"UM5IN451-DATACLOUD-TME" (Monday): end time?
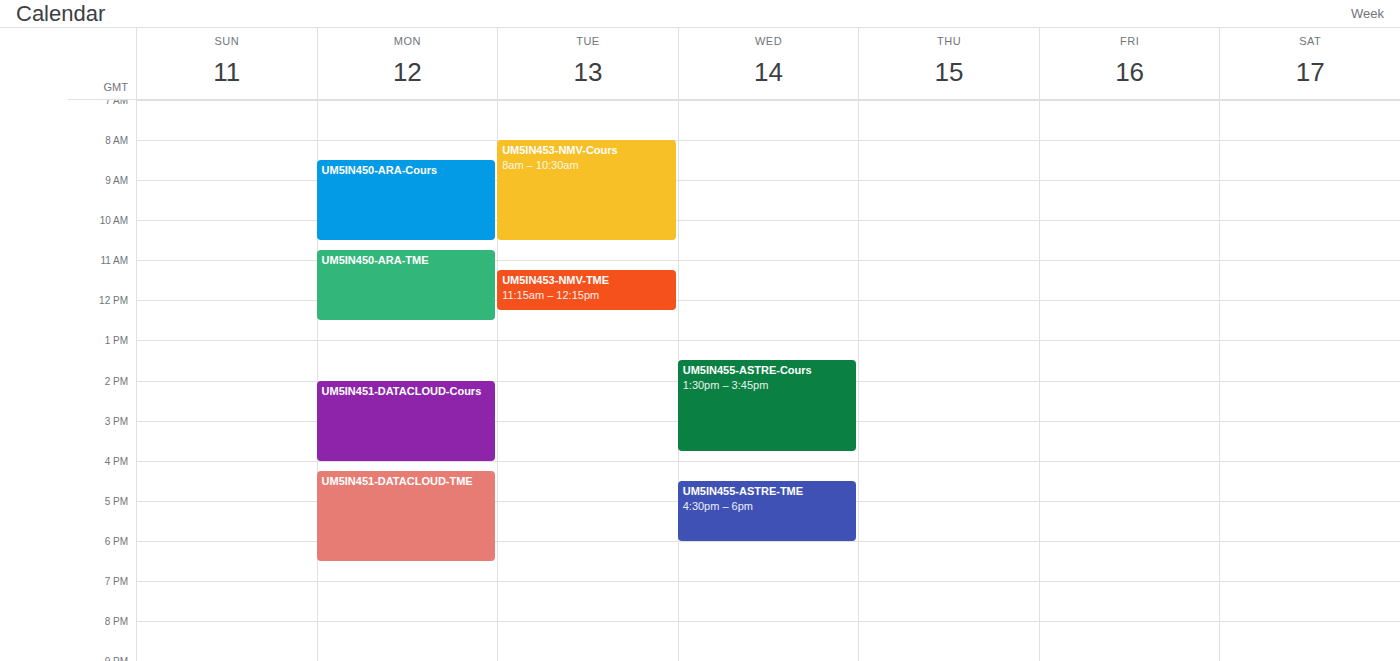
6:30 PM